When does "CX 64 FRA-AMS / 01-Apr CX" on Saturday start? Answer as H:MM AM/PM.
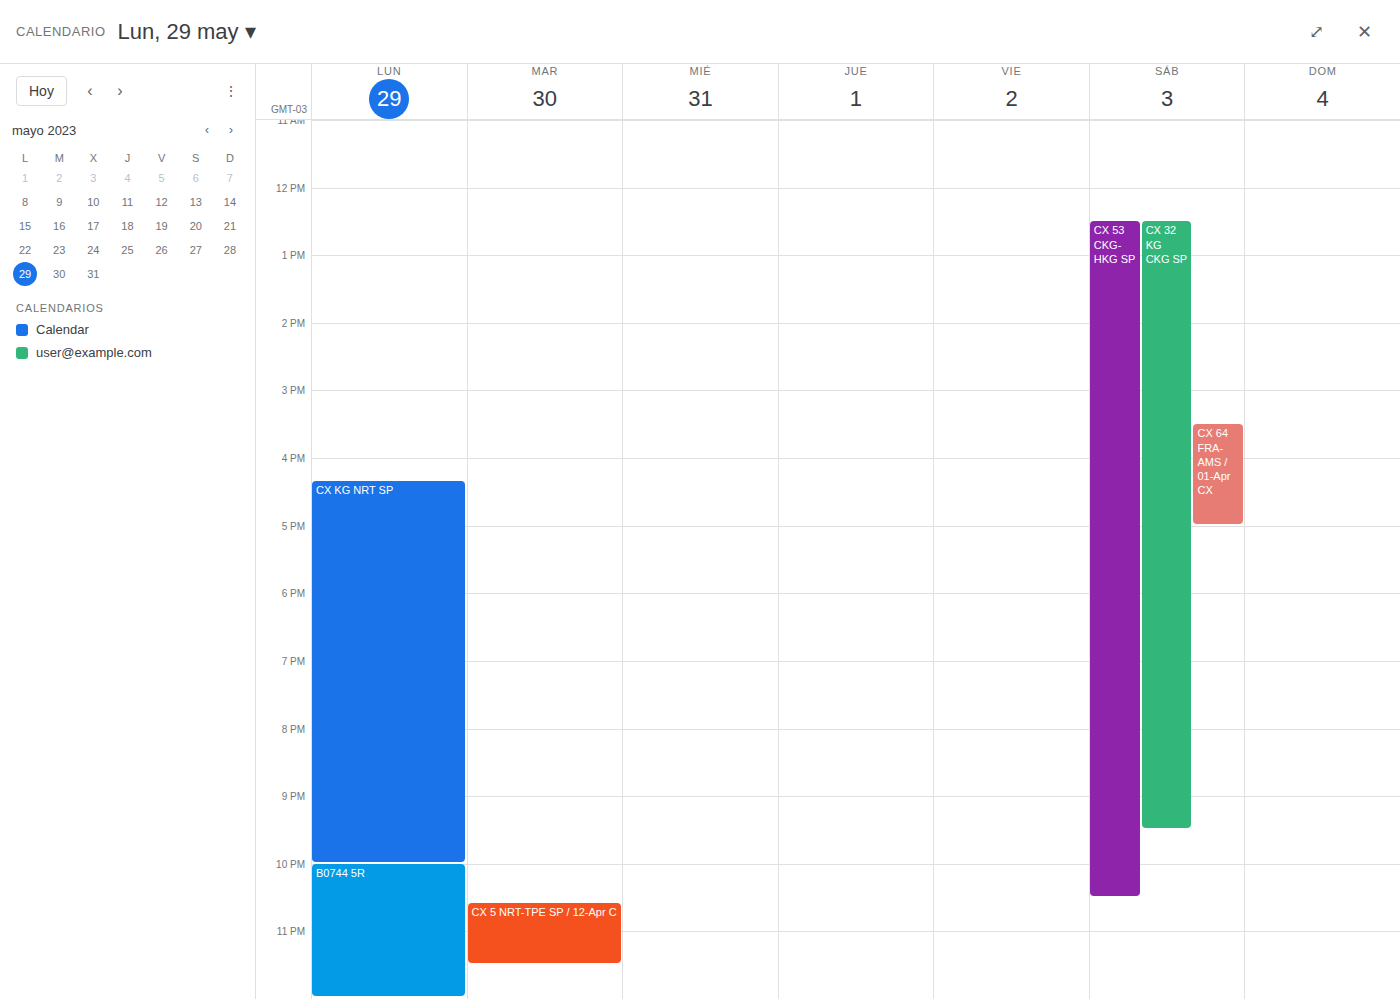
3:30 PM